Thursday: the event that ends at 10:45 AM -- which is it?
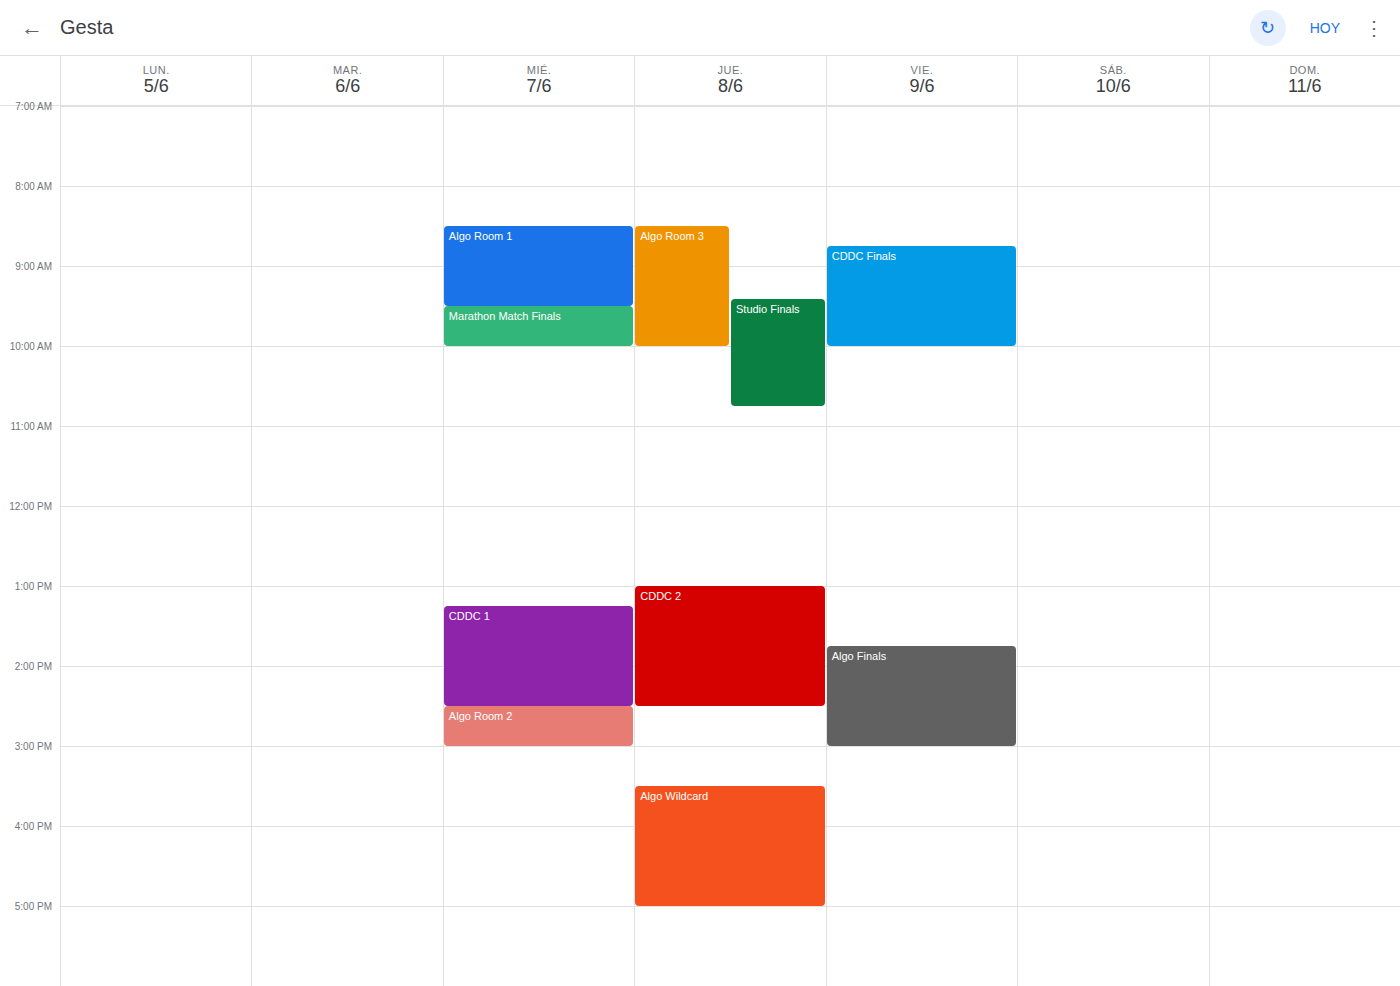
"Studio Finals"